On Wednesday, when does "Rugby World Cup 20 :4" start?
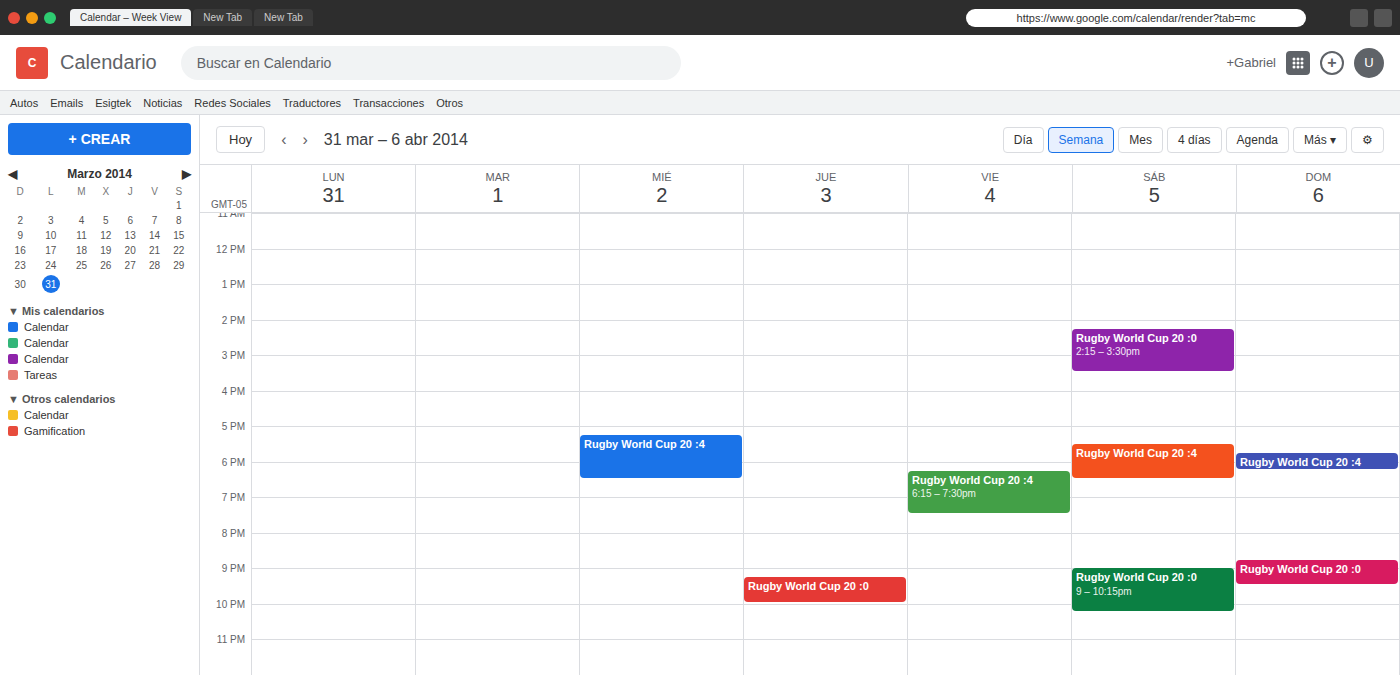
5:15 PM